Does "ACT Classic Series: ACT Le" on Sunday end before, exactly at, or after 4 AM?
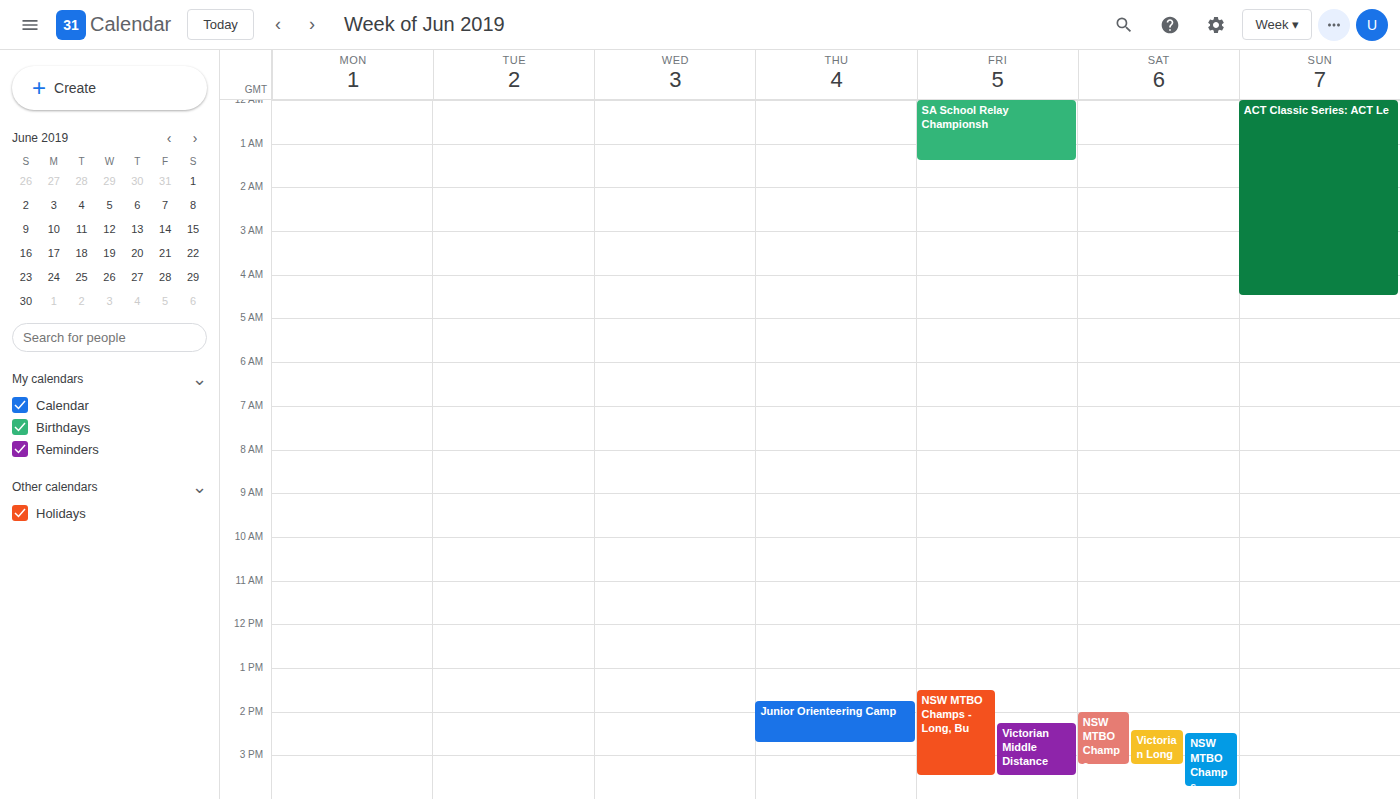
4:30 AM -- after 4 AM, 30 minutes below the 4 AM line.